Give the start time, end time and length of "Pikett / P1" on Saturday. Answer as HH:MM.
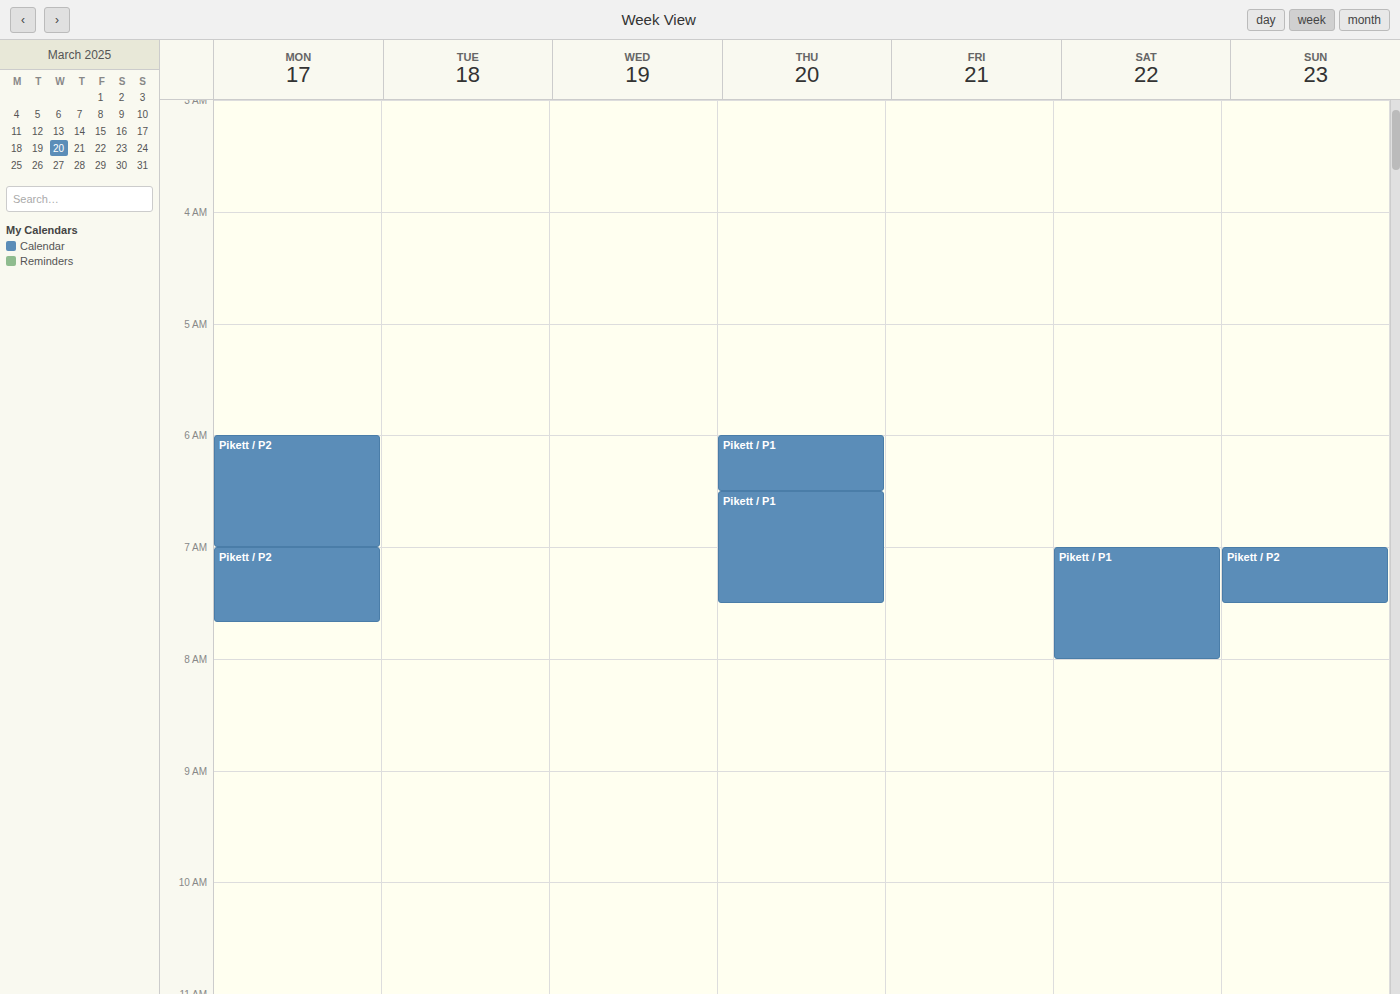
07:00 to 08:00, 1 hour